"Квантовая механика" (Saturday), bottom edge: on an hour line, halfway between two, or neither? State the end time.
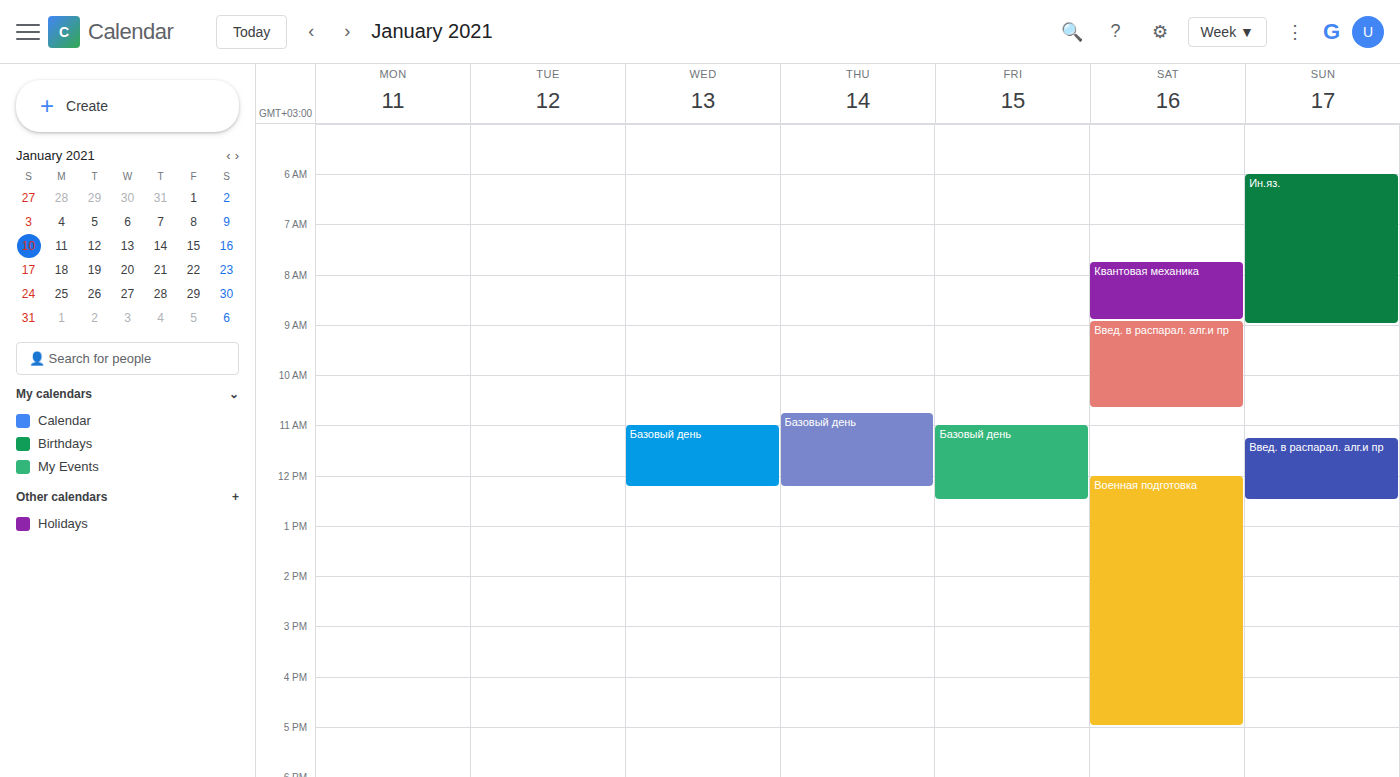
8:55 AM -- neither: 55 minutes below the 8 AM line and 5 minutes above the 9 AM line.